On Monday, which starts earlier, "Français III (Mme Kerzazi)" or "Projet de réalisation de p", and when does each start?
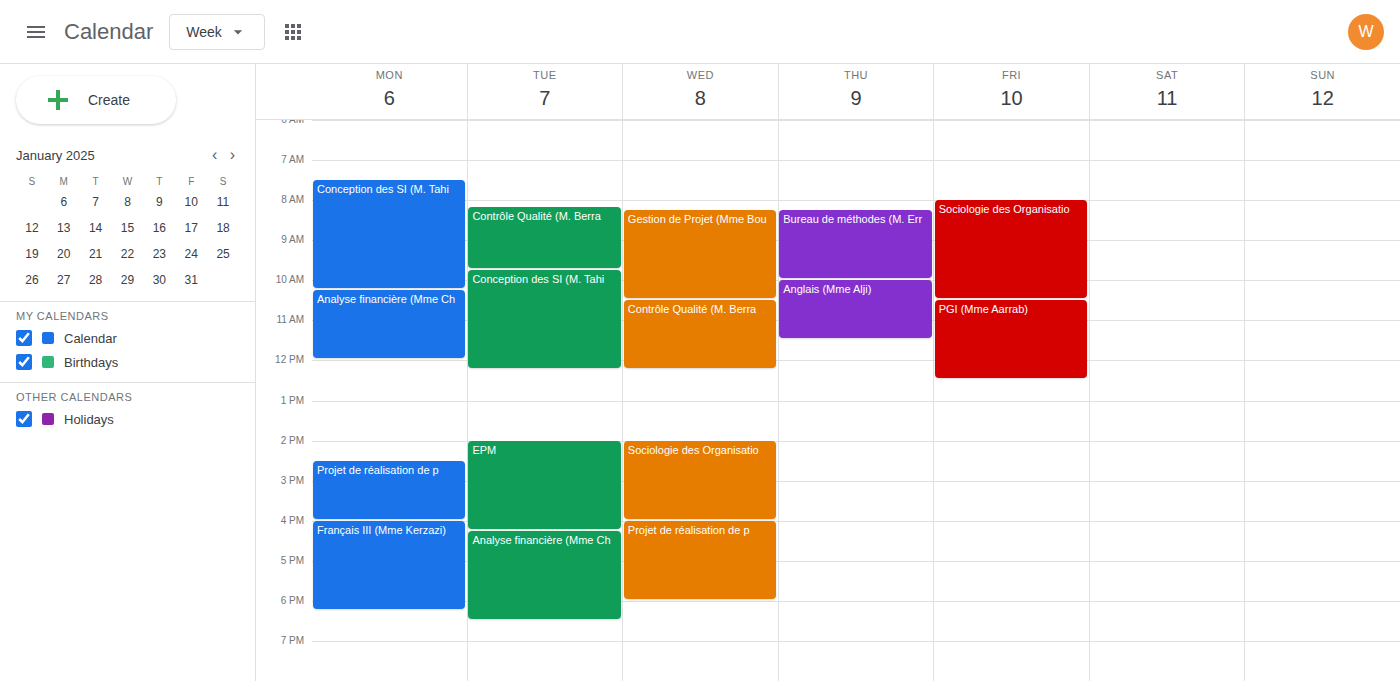
"Projet de réalisation de p" 2:30 PM; "Français III (Mme Kerzazi)" 4:00 PM.